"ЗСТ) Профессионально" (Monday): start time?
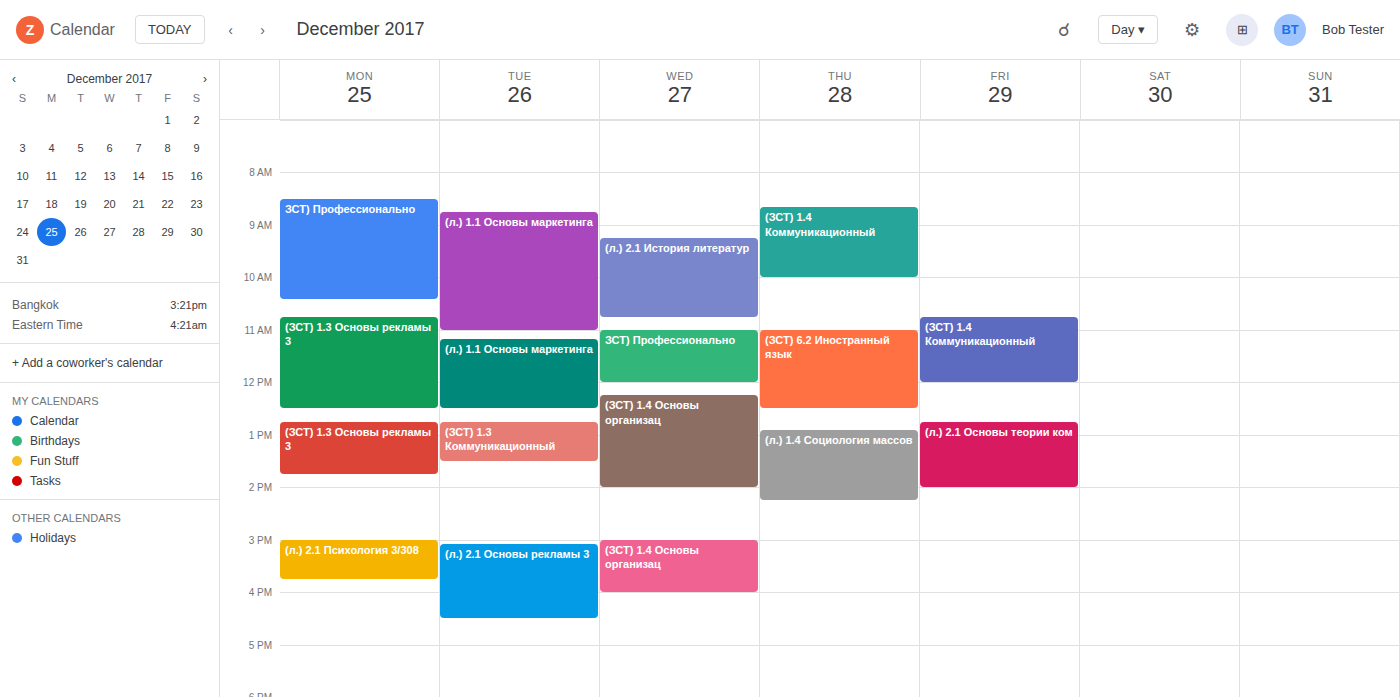
8:30 AM